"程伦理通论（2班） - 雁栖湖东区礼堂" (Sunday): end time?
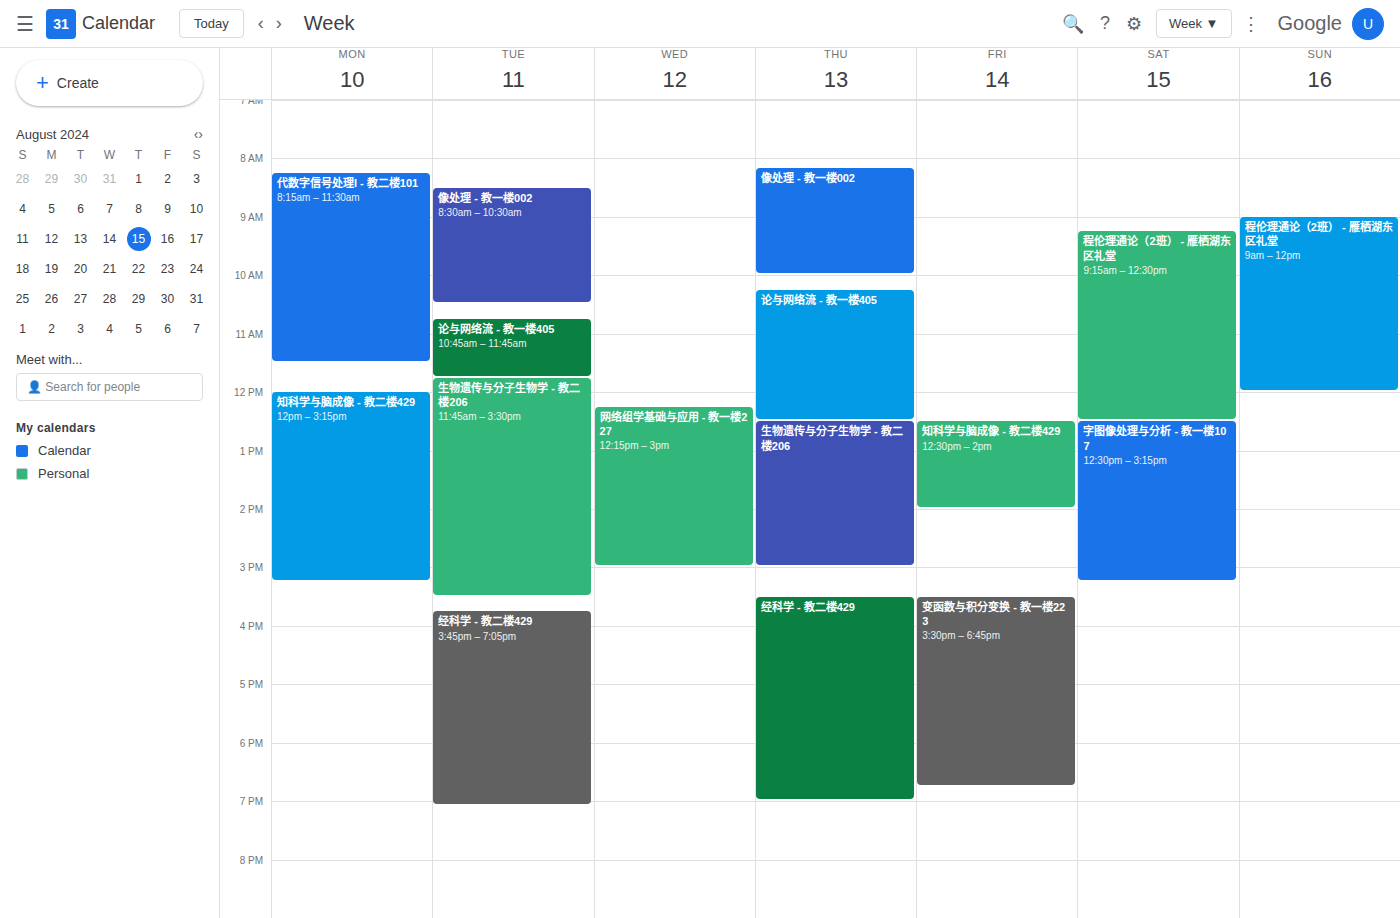
12:00 PM